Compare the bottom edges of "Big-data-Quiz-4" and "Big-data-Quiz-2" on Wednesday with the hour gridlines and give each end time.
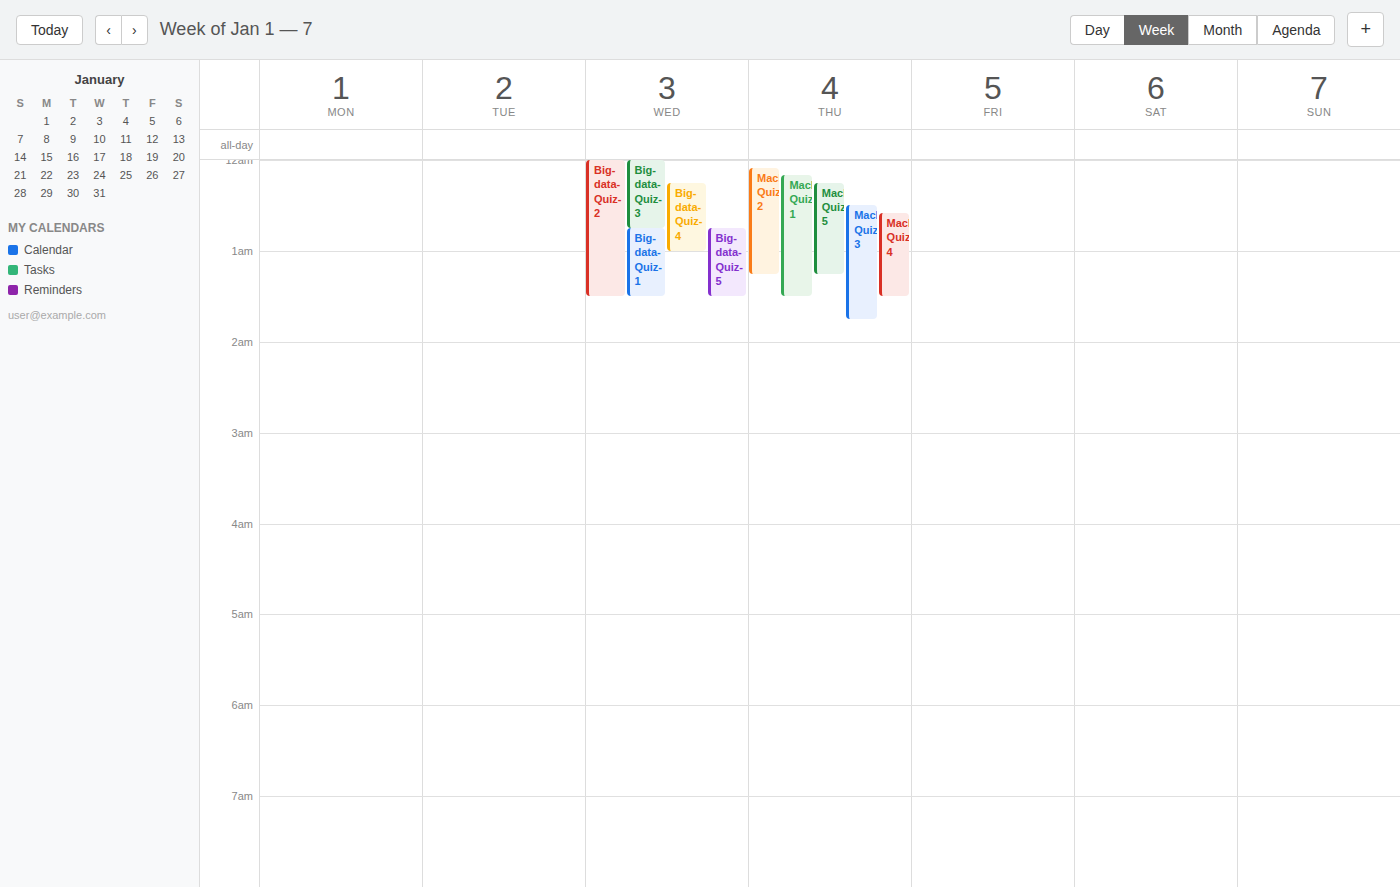
"Big-data-Quiz-4": 1:00 AM, exactly on the 1 AM line. "Big-data-Quiz-2": 1:30 AM, halfway between the 1 AM and 2 AM lines.